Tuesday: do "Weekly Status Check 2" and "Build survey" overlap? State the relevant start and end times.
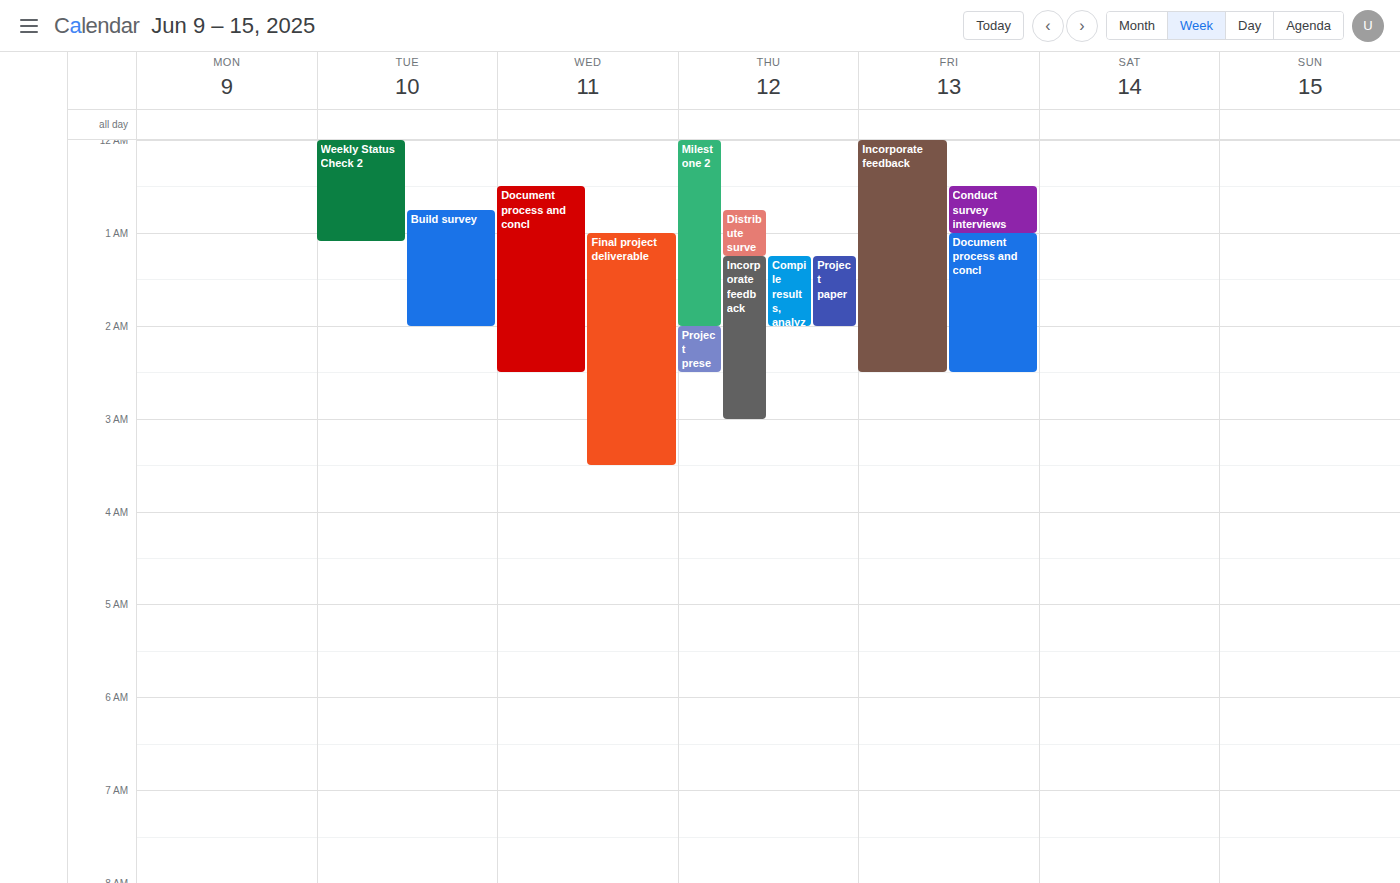
"Build survey" starts at 12:45 AM, before "Weekly Status Check 2" ends at 1:05 AM -- they overlap.